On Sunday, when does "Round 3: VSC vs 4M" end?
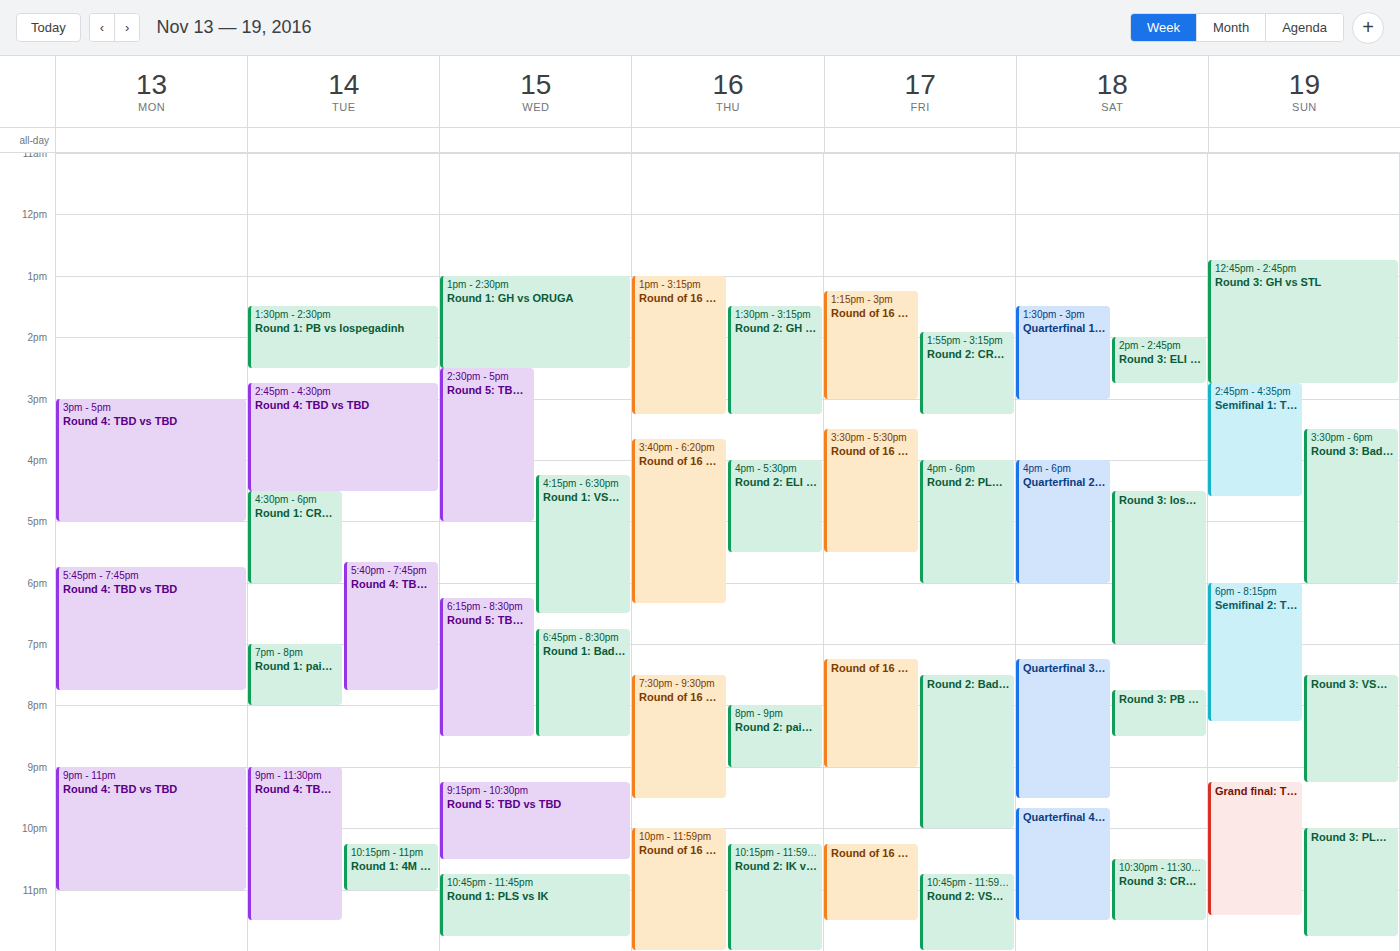
9:15 PM